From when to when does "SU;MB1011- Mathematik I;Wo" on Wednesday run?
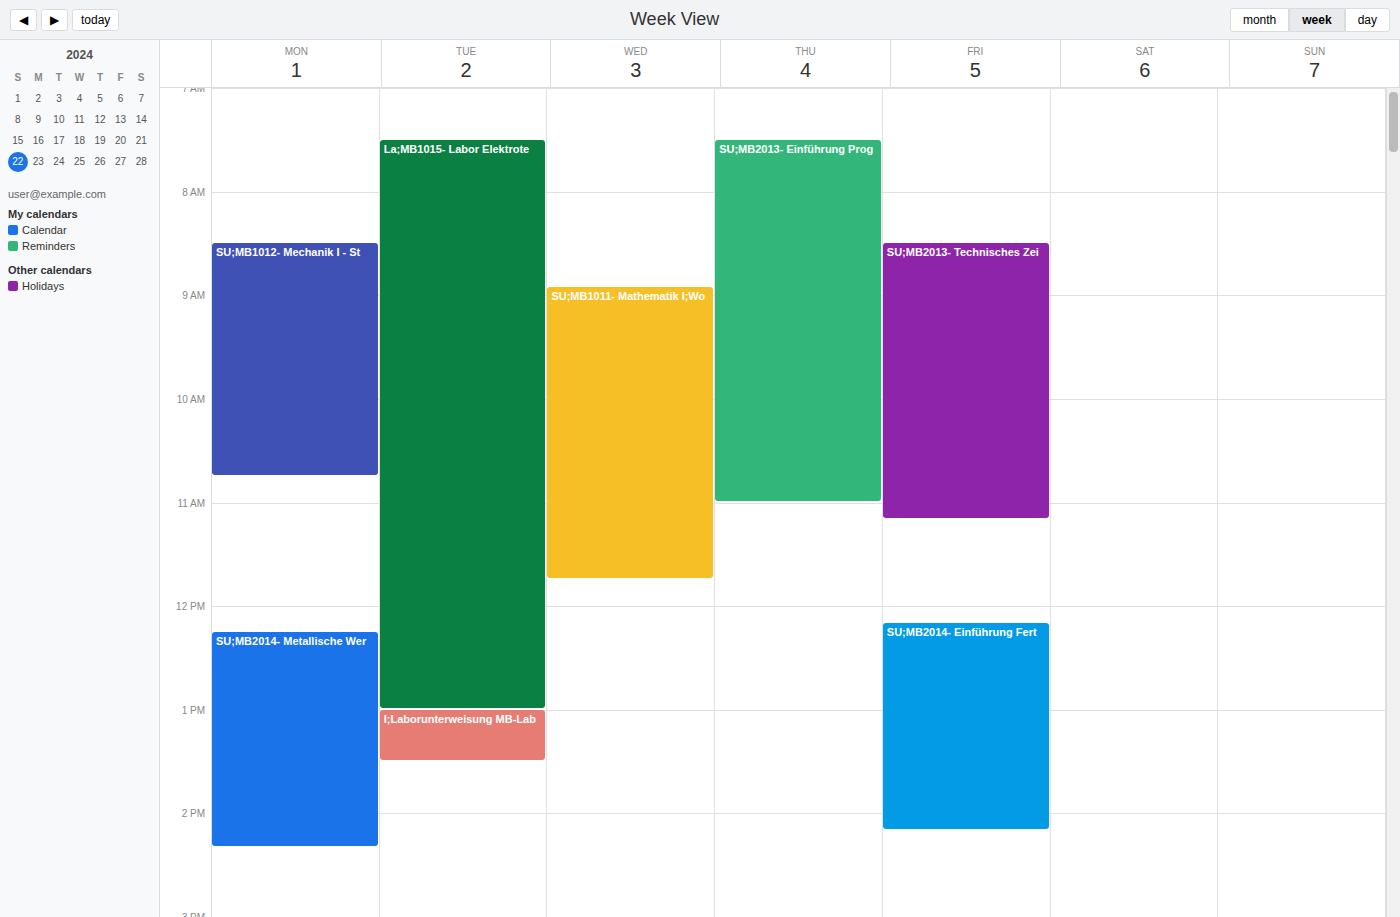
8:55 AM to 11:45 AM